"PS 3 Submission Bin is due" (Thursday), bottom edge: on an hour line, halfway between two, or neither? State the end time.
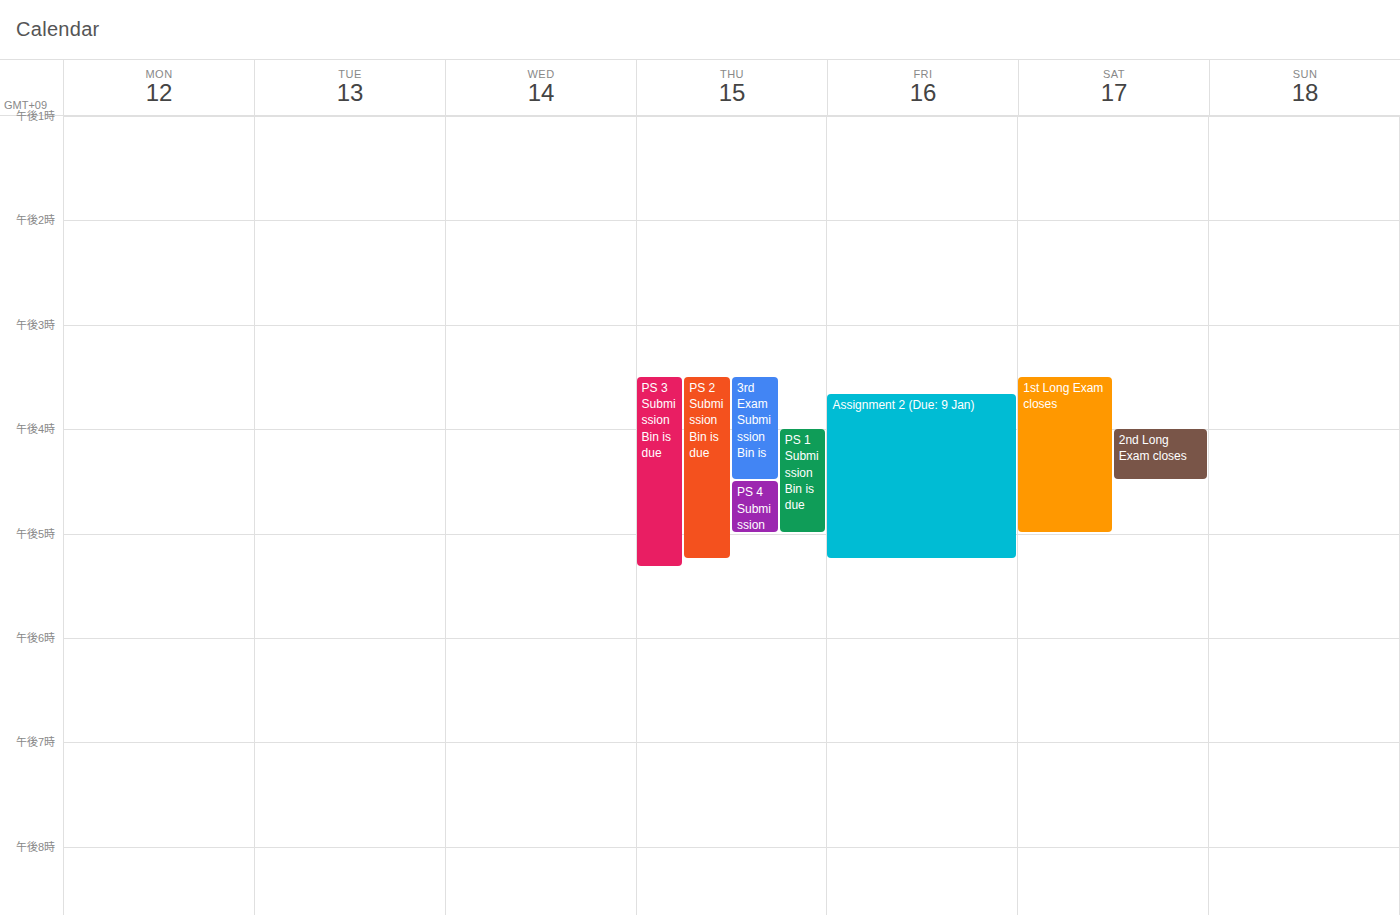
5:20 PM -- neither: 20 minutes below the 5 PM line and 40 minutes above the 6 PM line.